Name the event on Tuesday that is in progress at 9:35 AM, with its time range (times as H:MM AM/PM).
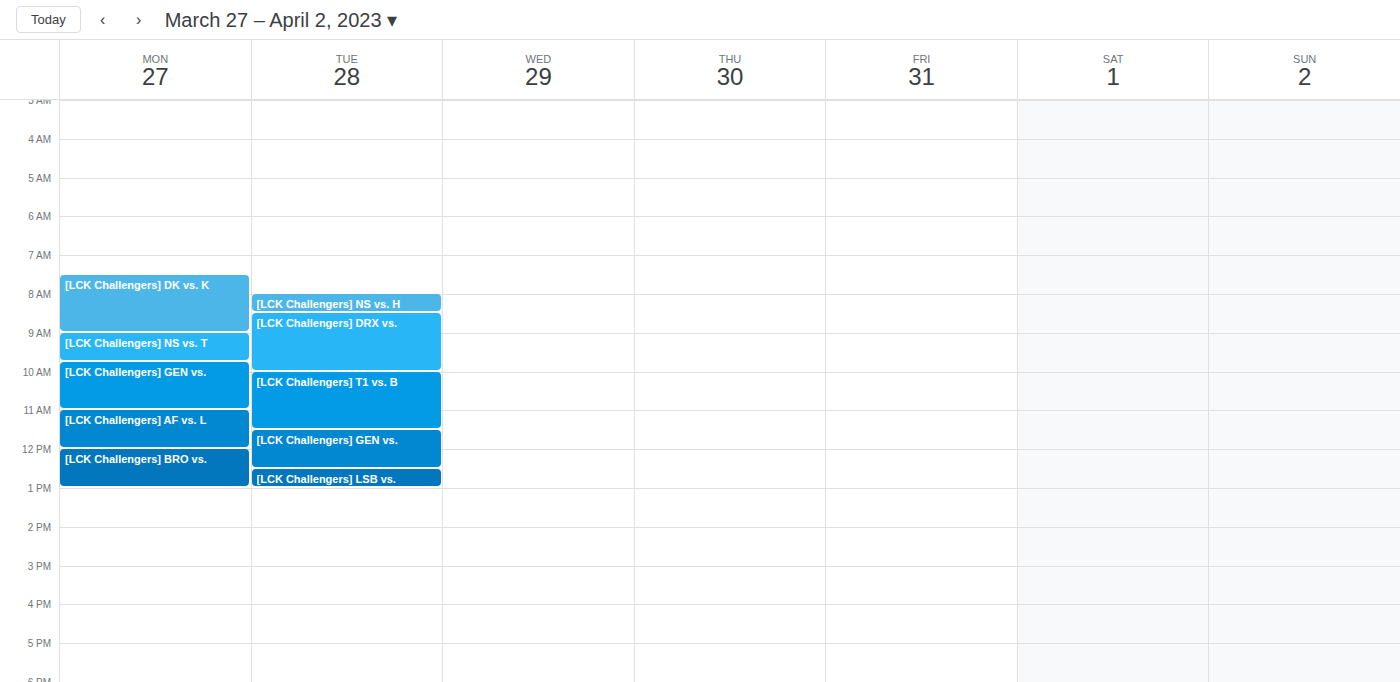
"[LCK Challengers] DRX vs.", 8:30 AM to 10:00 AM